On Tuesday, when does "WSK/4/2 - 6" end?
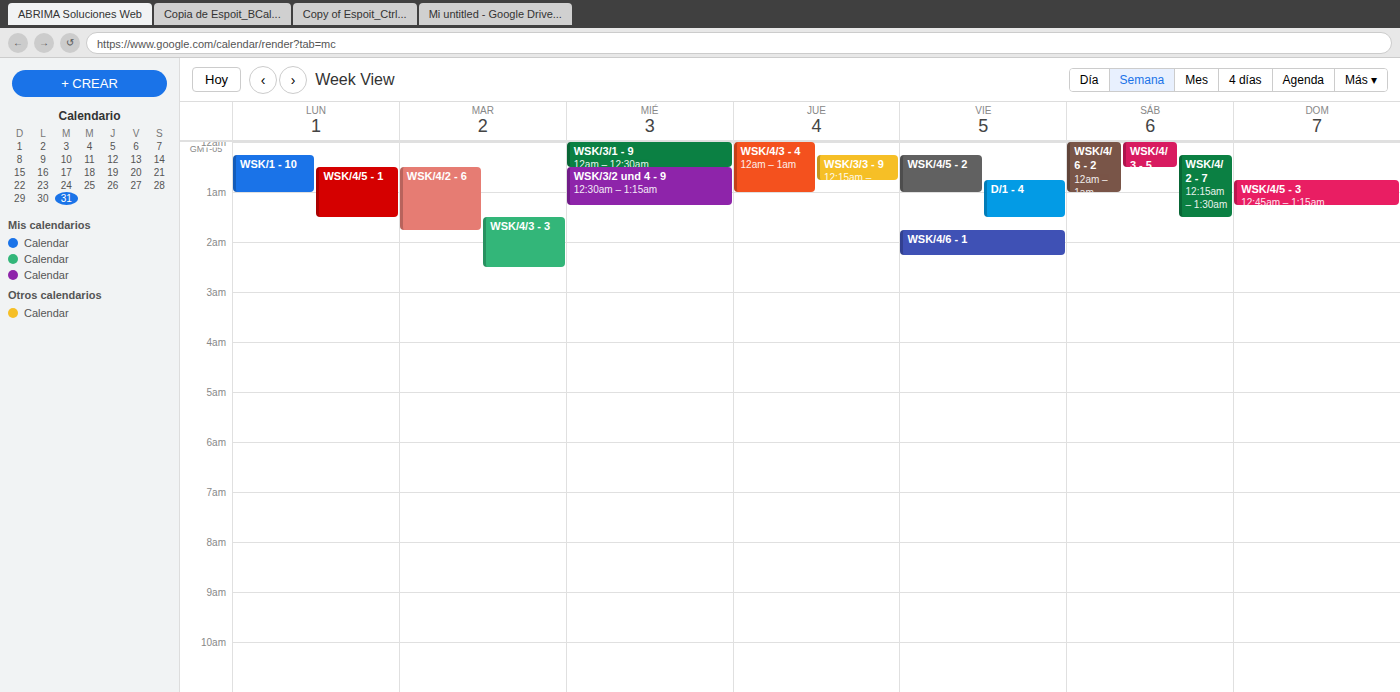
1:45 AM